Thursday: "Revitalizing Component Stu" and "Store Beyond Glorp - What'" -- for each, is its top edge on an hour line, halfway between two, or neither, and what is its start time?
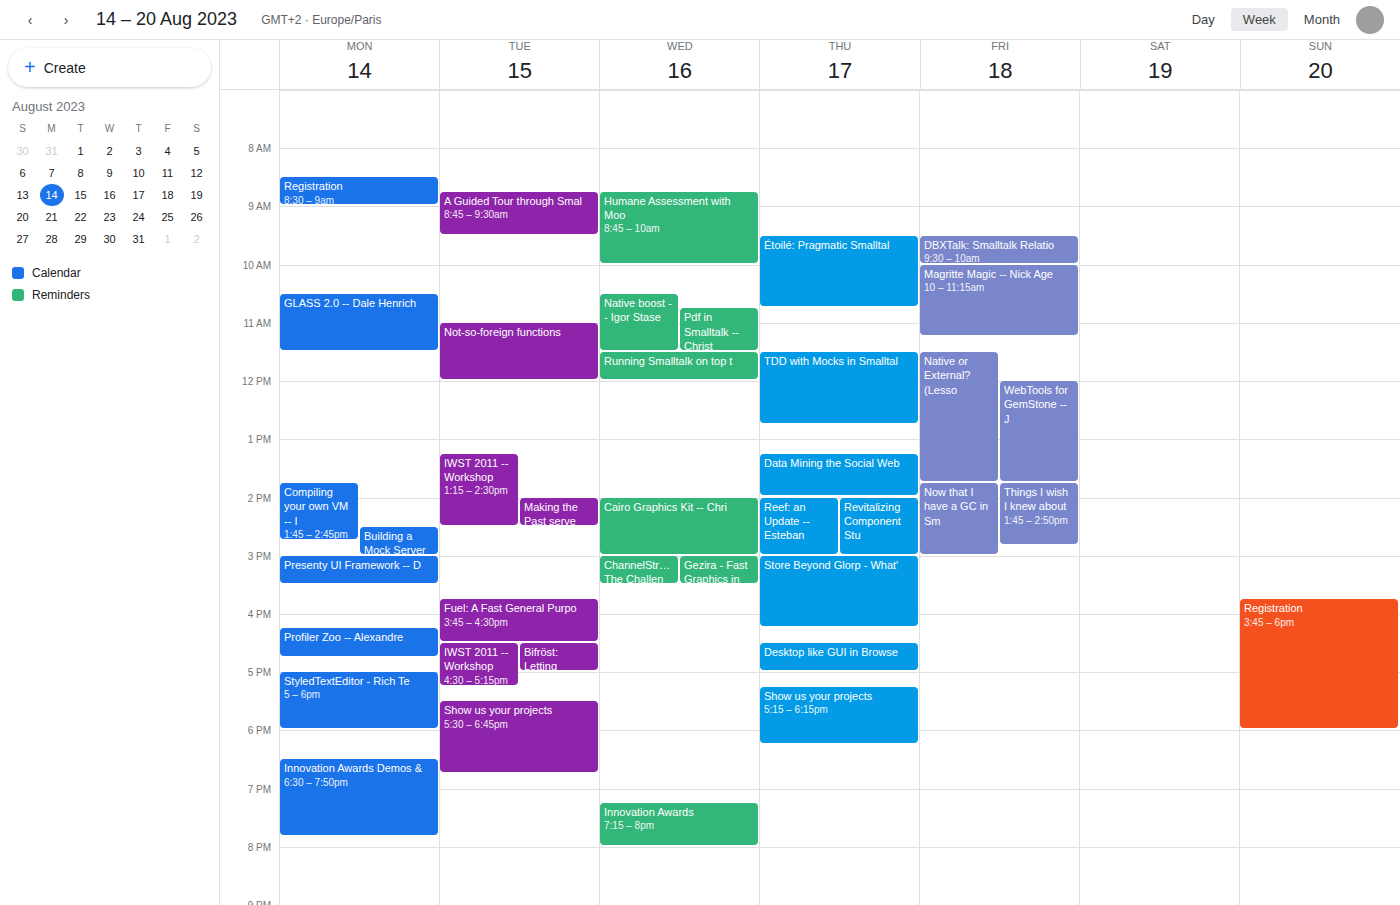
"Revitalizing Component Stu": 14:00, exactly on the 14:00 line. "Store Beyond Glorp - What'": 15:00, exactly on the 15:00 line.